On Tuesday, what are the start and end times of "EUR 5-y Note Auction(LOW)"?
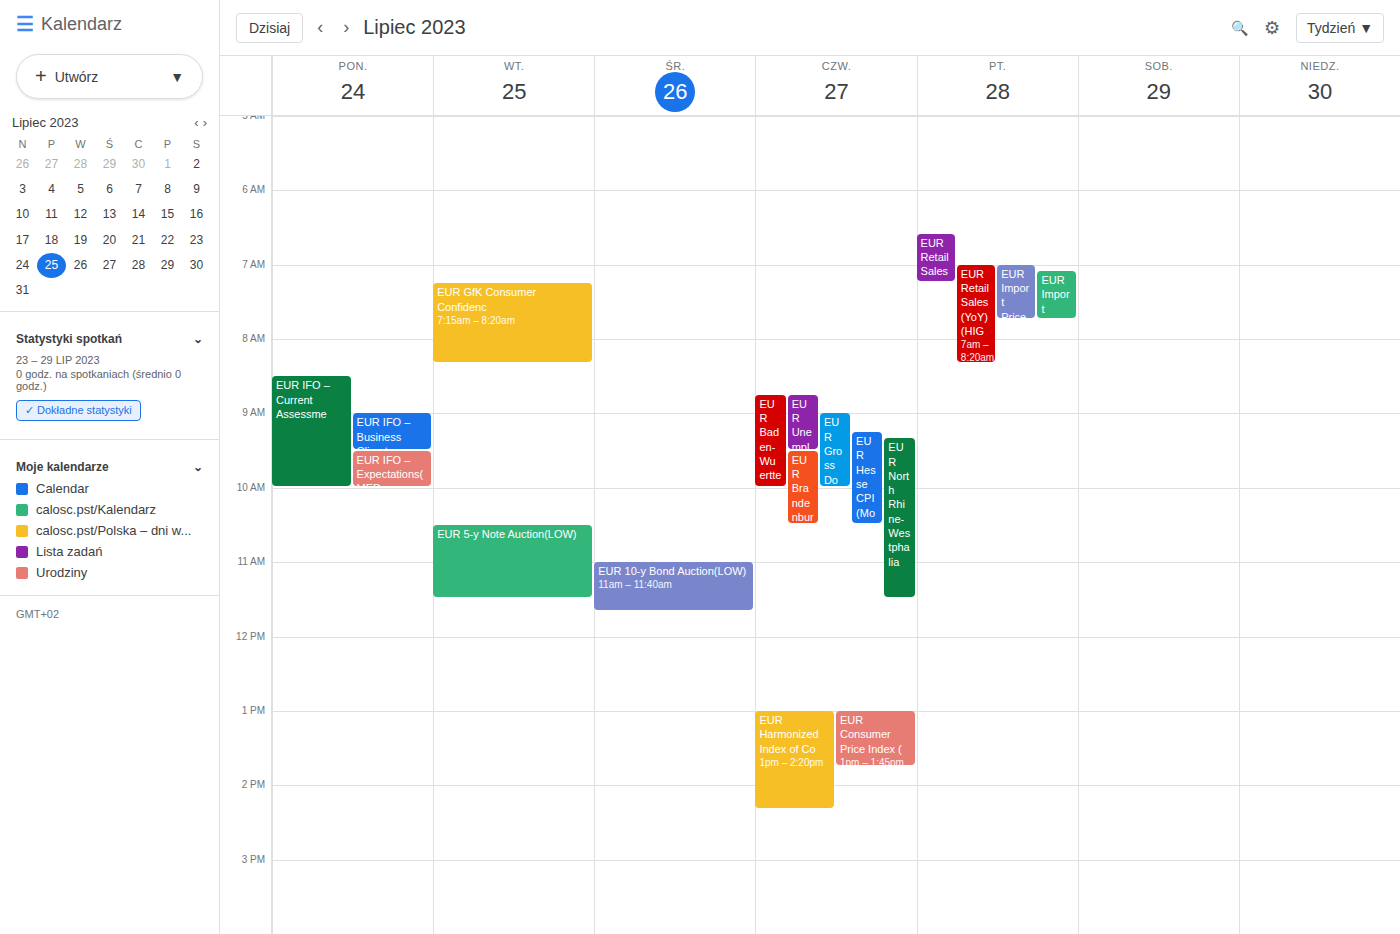
10:30 to 11:30